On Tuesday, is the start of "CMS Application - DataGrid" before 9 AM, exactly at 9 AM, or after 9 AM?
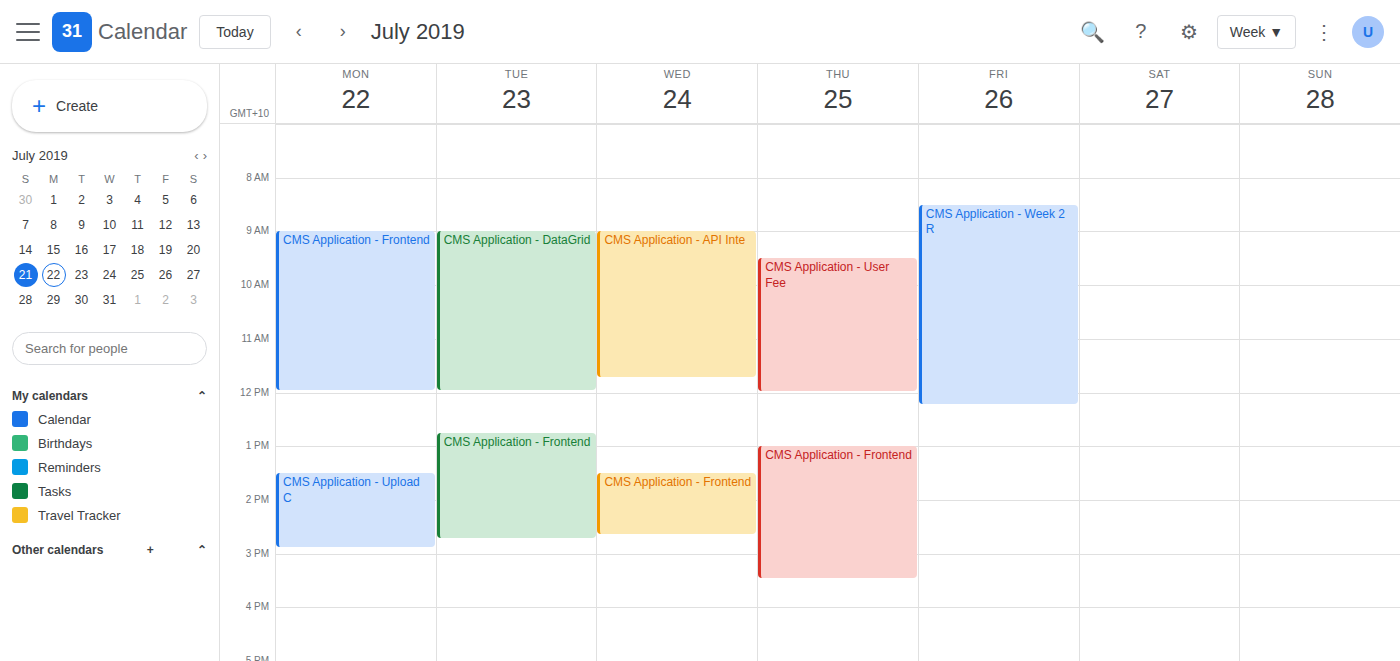
9:00 AM -- exactly at 9 AM, on the 9 AM line.